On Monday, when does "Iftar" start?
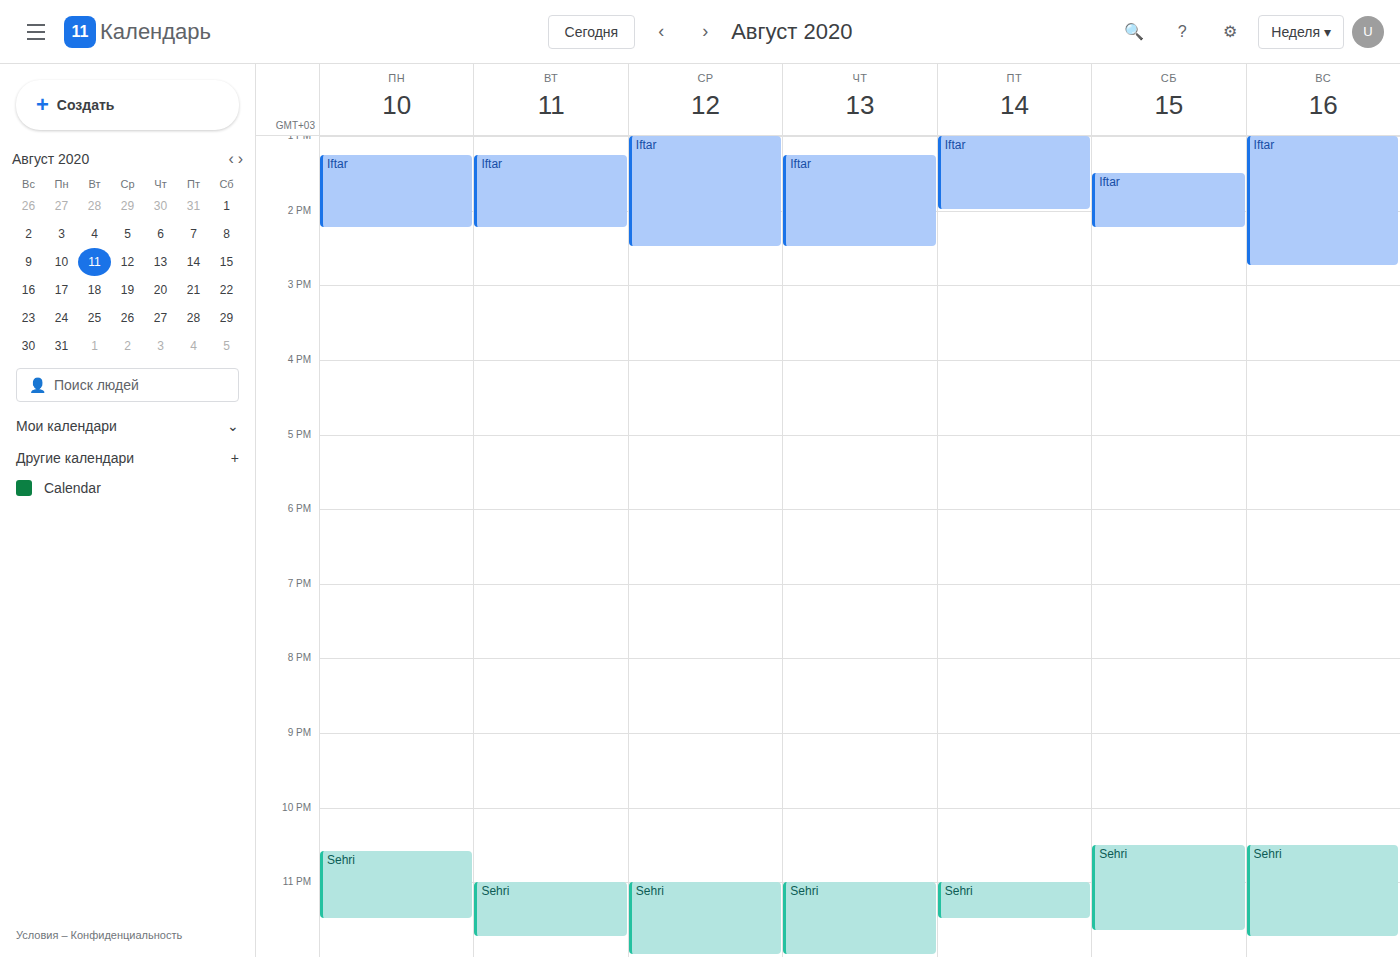
1:15 PM